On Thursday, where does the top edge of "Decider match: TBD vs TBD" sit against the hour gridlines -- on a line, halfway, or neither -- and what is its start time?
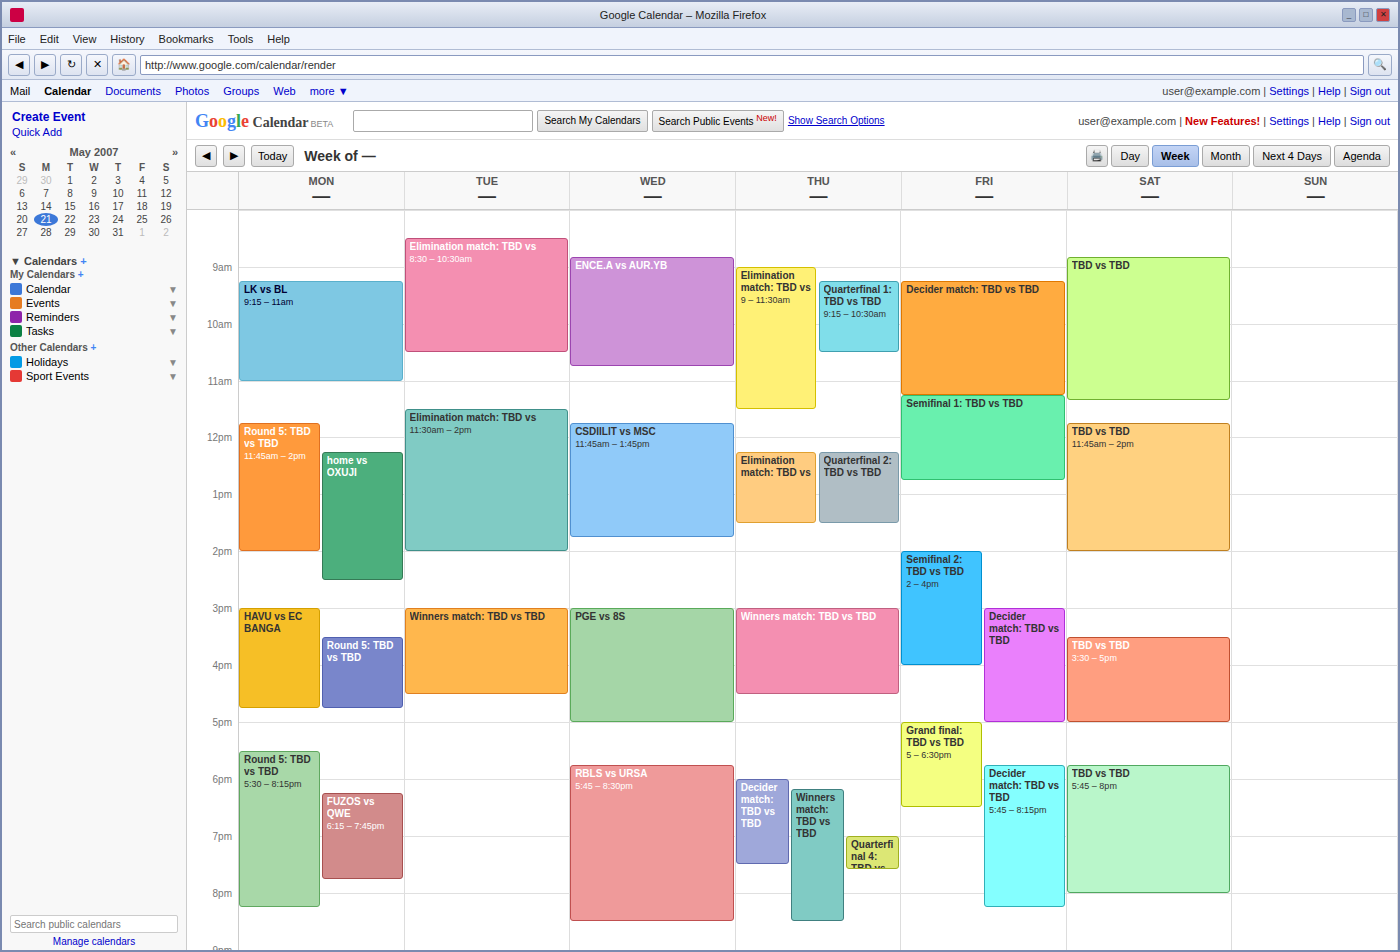
6:00 PM -- exactly on the 6 PM line.